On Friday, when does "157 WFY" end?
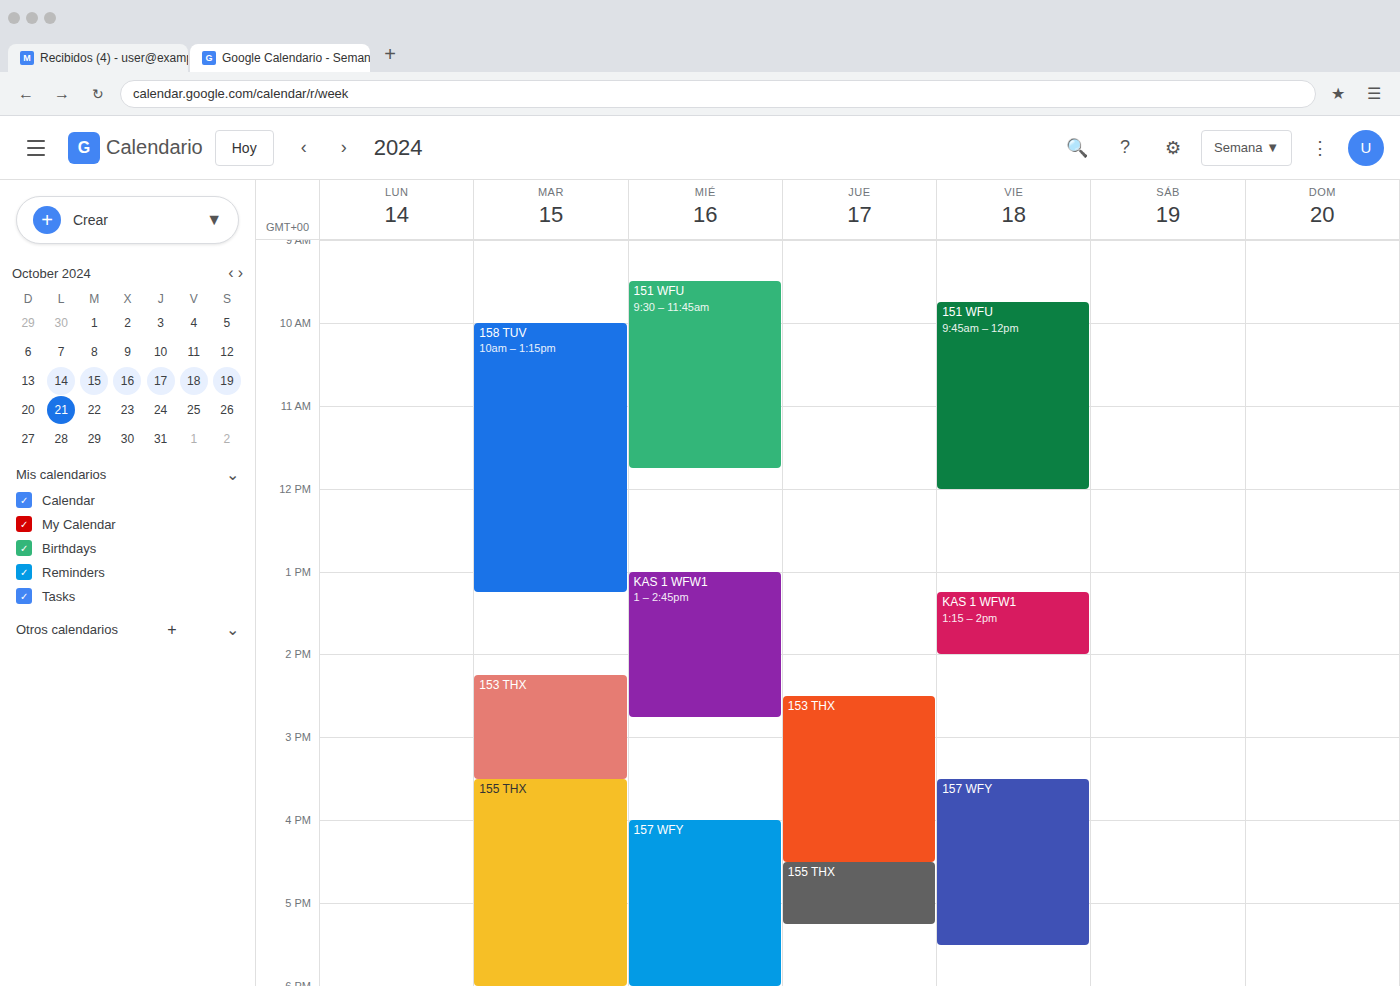
5:30 PM